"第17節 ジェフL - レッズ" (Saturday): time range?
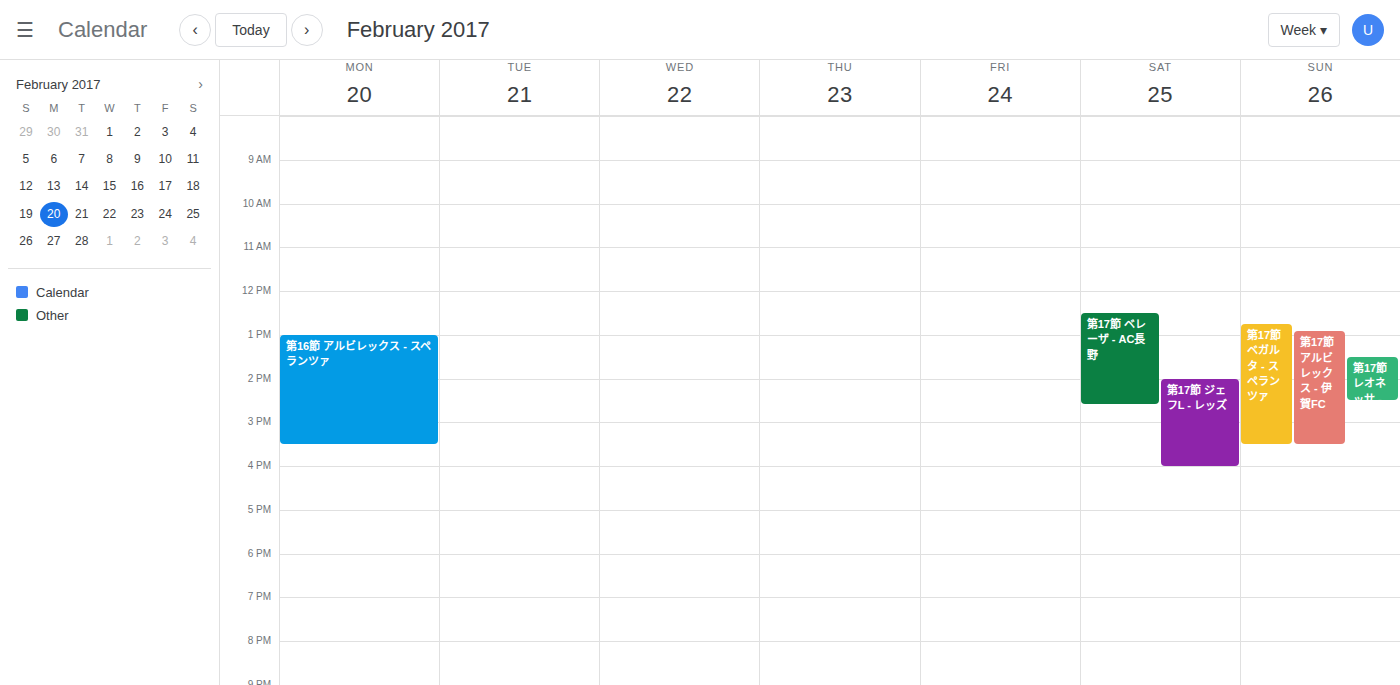
2:00 PM to 4:00 PM